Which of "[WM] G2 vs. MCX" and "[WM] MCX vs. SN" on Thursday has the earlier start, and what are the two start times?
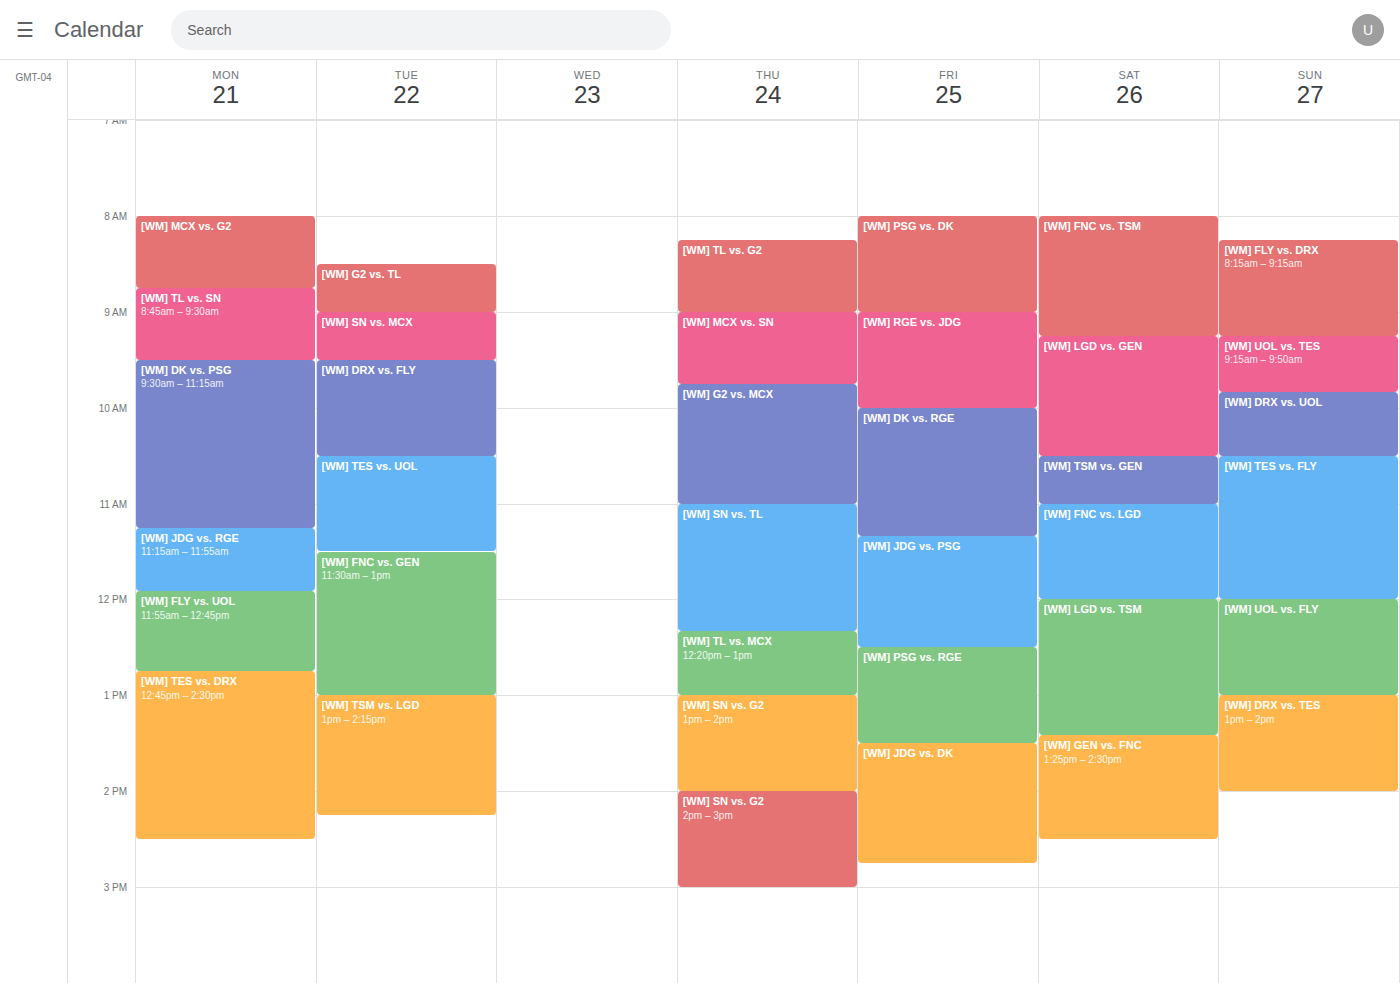
"[WM] MCX vs. SN" 9:00 AM; "[WM] G2 vs. MCX" 9:45 AM.